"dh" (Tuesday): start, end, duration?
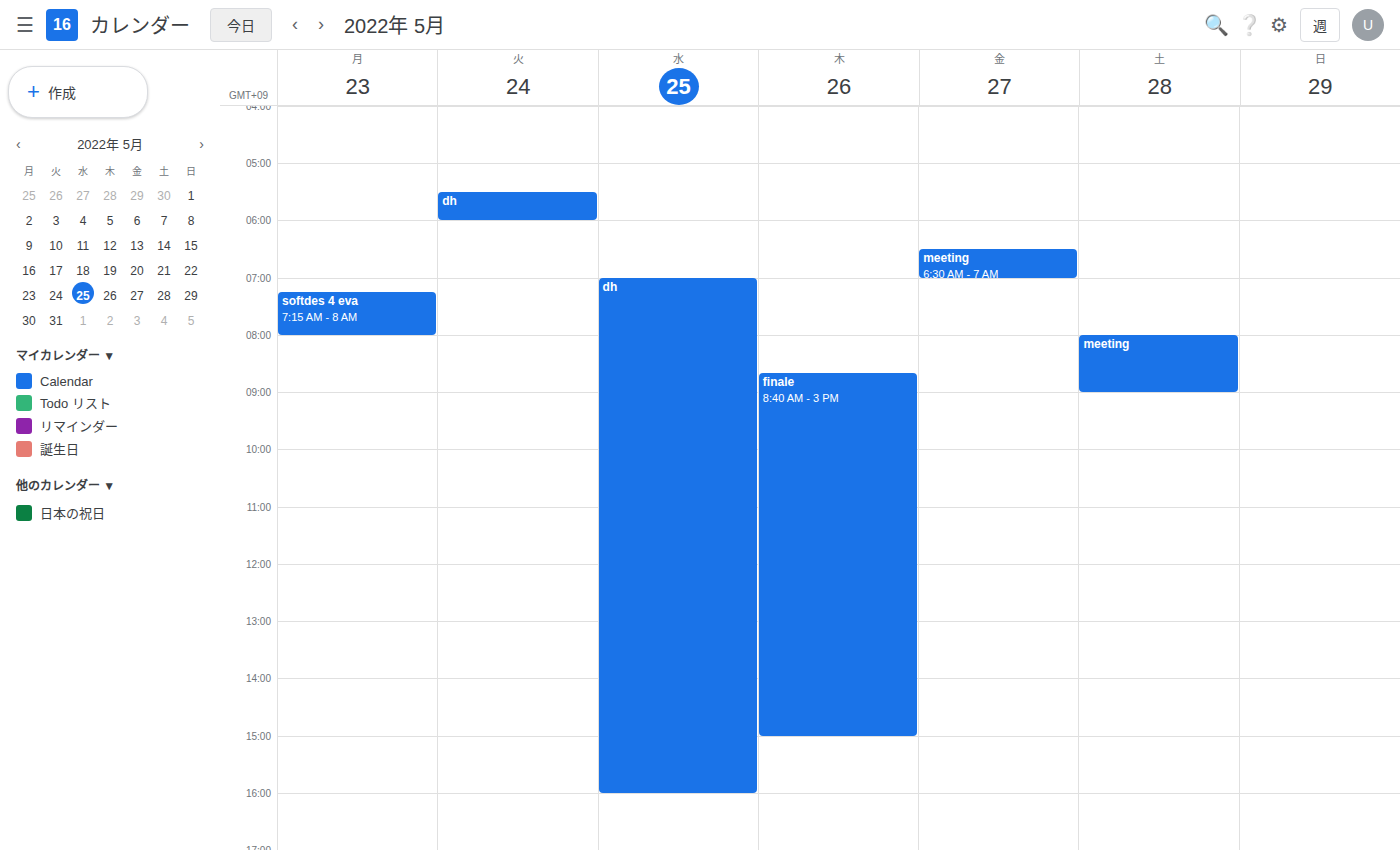
05:30 to 06:00, 30 minutes